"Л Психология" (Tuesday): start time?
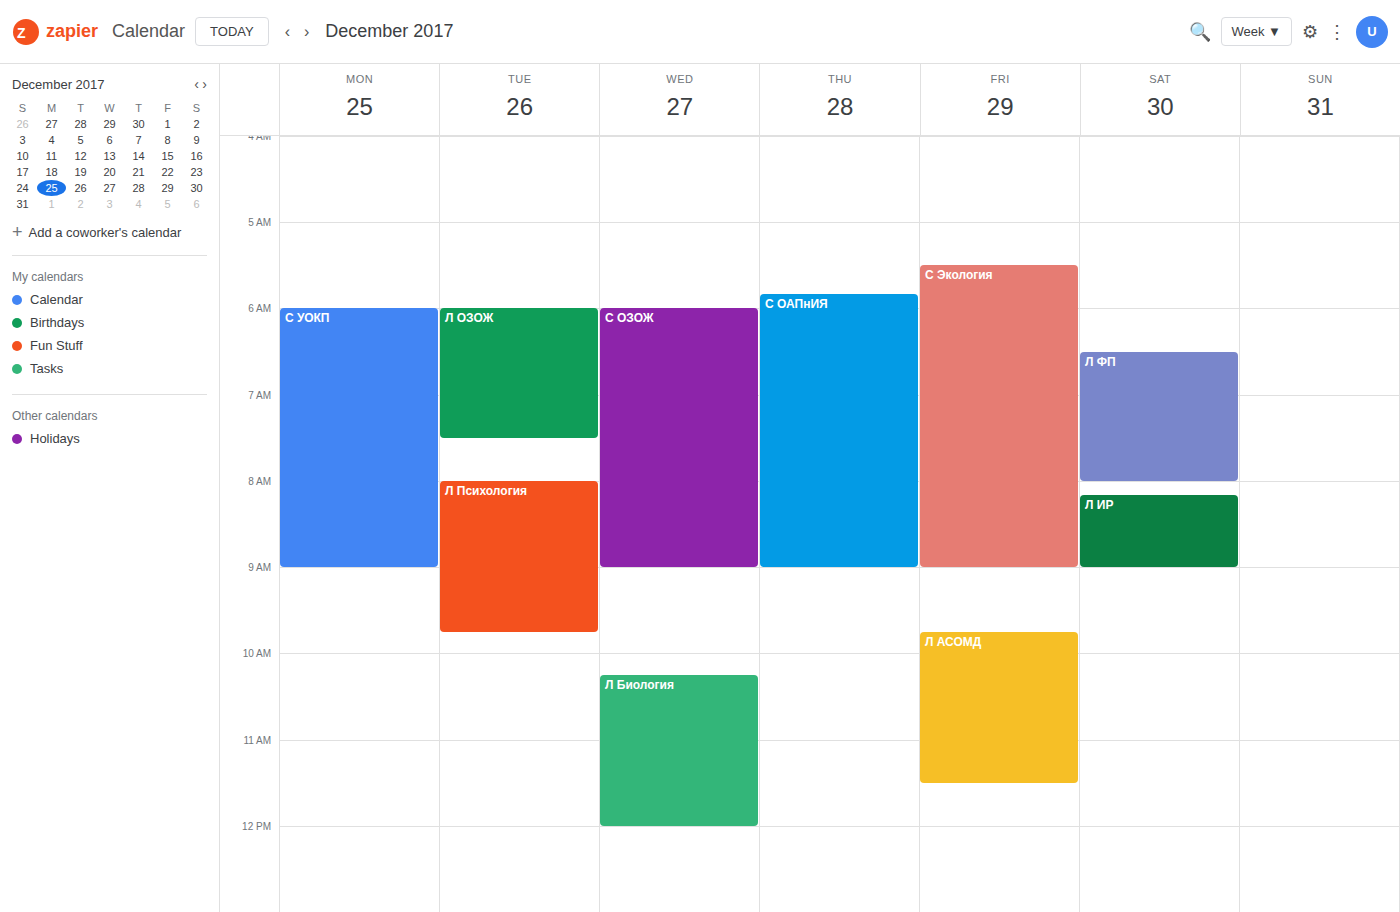
08:00